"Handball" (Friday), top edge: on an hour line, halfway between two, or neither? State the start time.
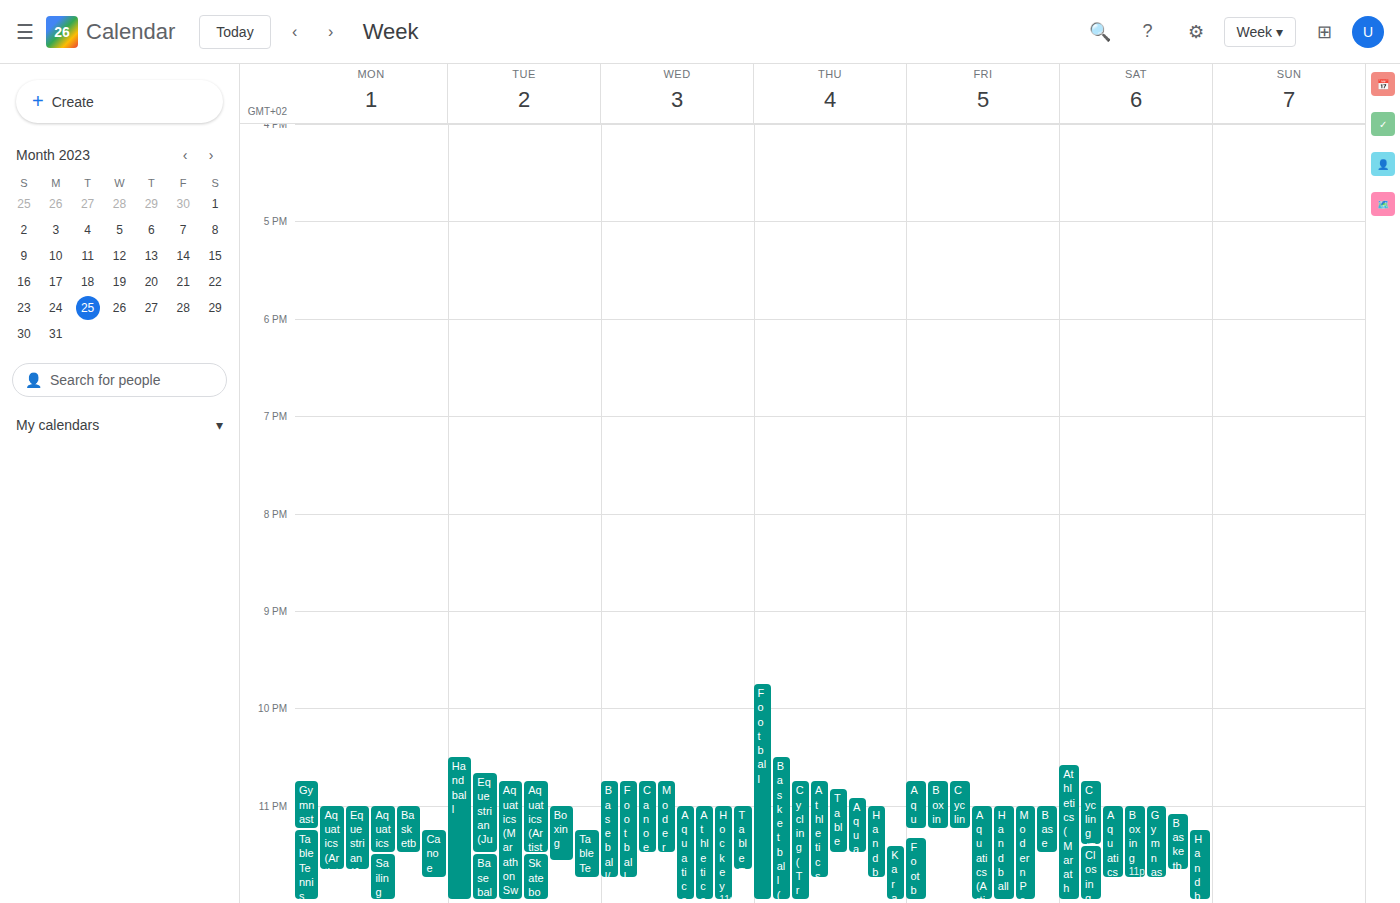
11:00 PM -- exactly on the 11 PM line.